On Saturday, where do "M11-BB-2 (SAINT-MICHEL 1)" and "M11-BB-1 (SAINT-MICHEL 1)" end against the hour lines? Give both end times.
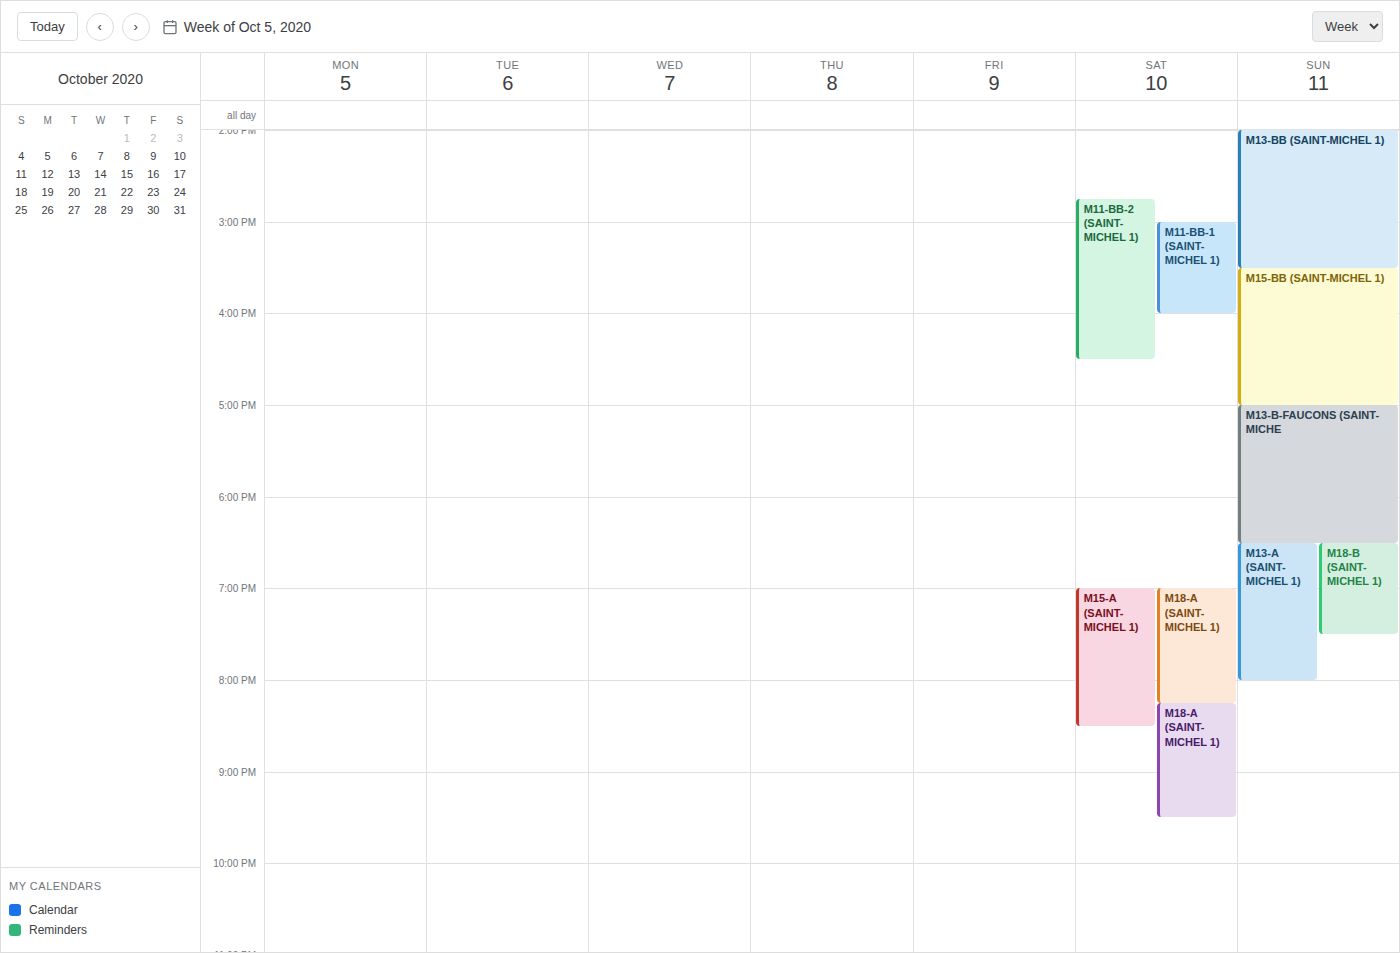
"M11-BB-2 (SAINT-MICHEL 1)": 4:30 PM, halfway between the 4 PM and 5 PM lines. "M11-BB-1 (SAINT-MICHEL 1)": 4:00 PM, exactly on the 4 PM line.